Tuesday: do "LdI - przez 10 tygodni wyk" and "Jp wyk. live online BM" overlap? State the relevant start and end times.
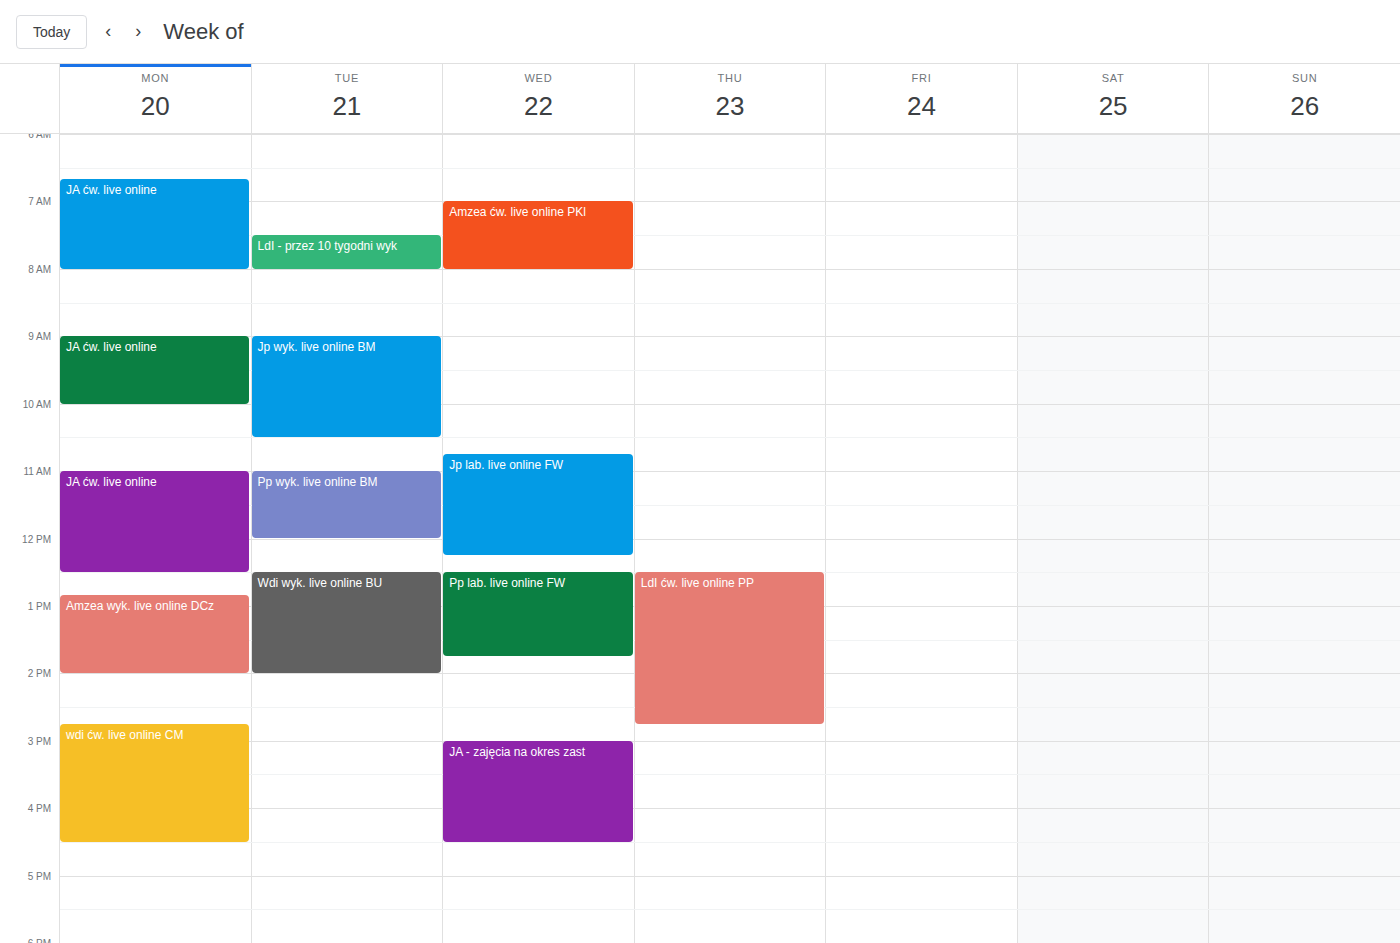
"LdI - przez 10 tygodni wyk" ends at 8:00 AM and "Jp wyk. live online BM" starts at 9:00 AM -- no overlap.